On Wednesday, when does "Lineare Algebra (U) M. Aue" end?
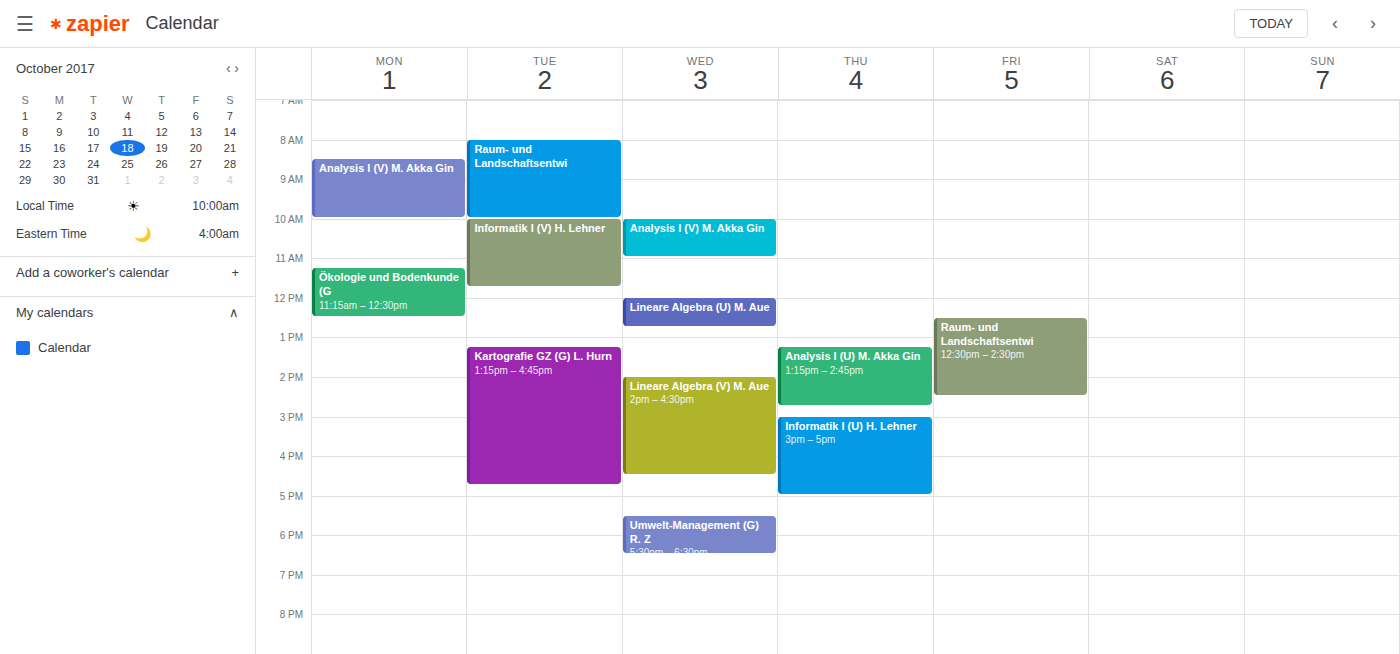
12:45 PM